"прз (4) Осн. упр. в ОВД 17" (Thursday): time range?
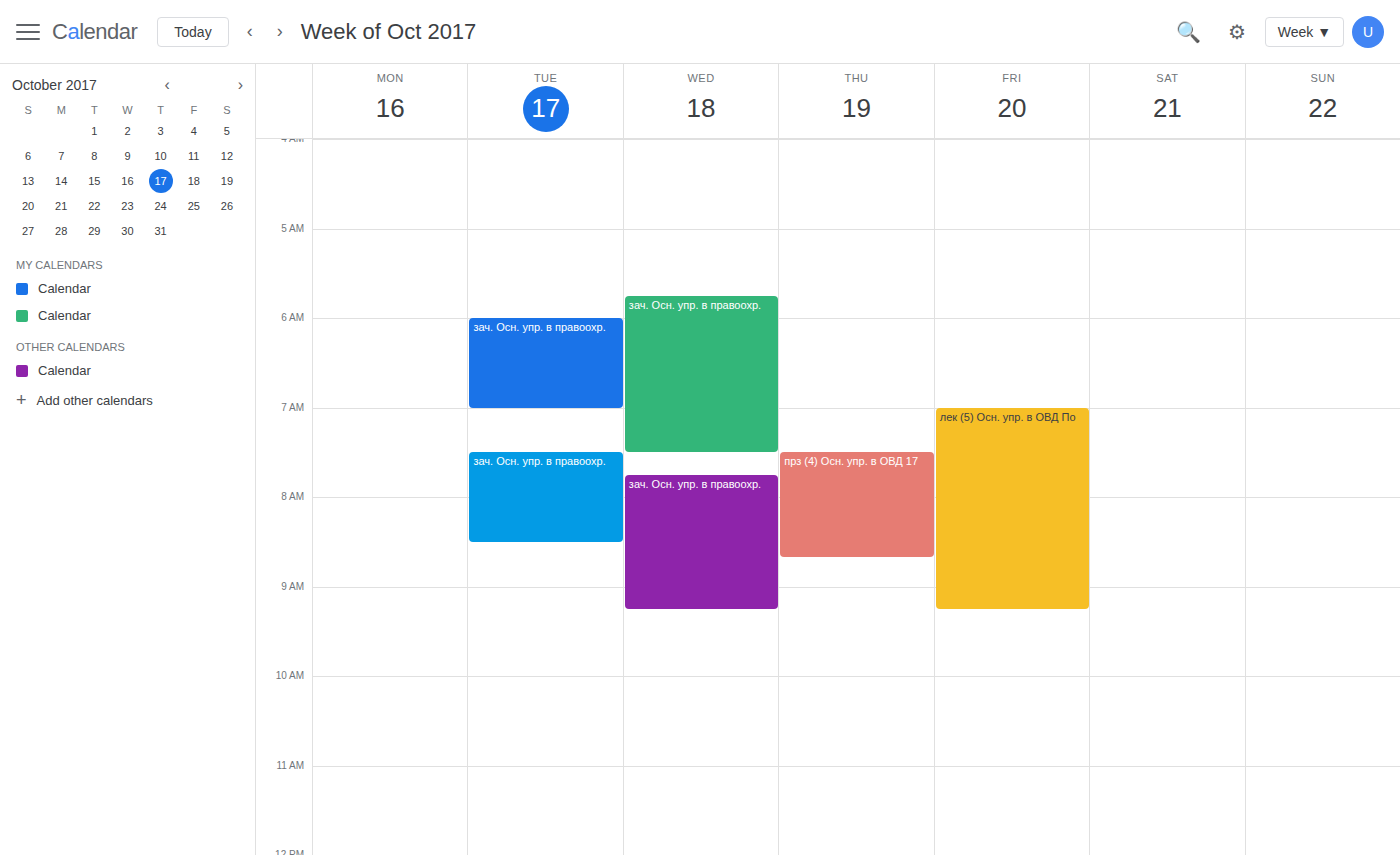
7:30 AM to 8:40 AM